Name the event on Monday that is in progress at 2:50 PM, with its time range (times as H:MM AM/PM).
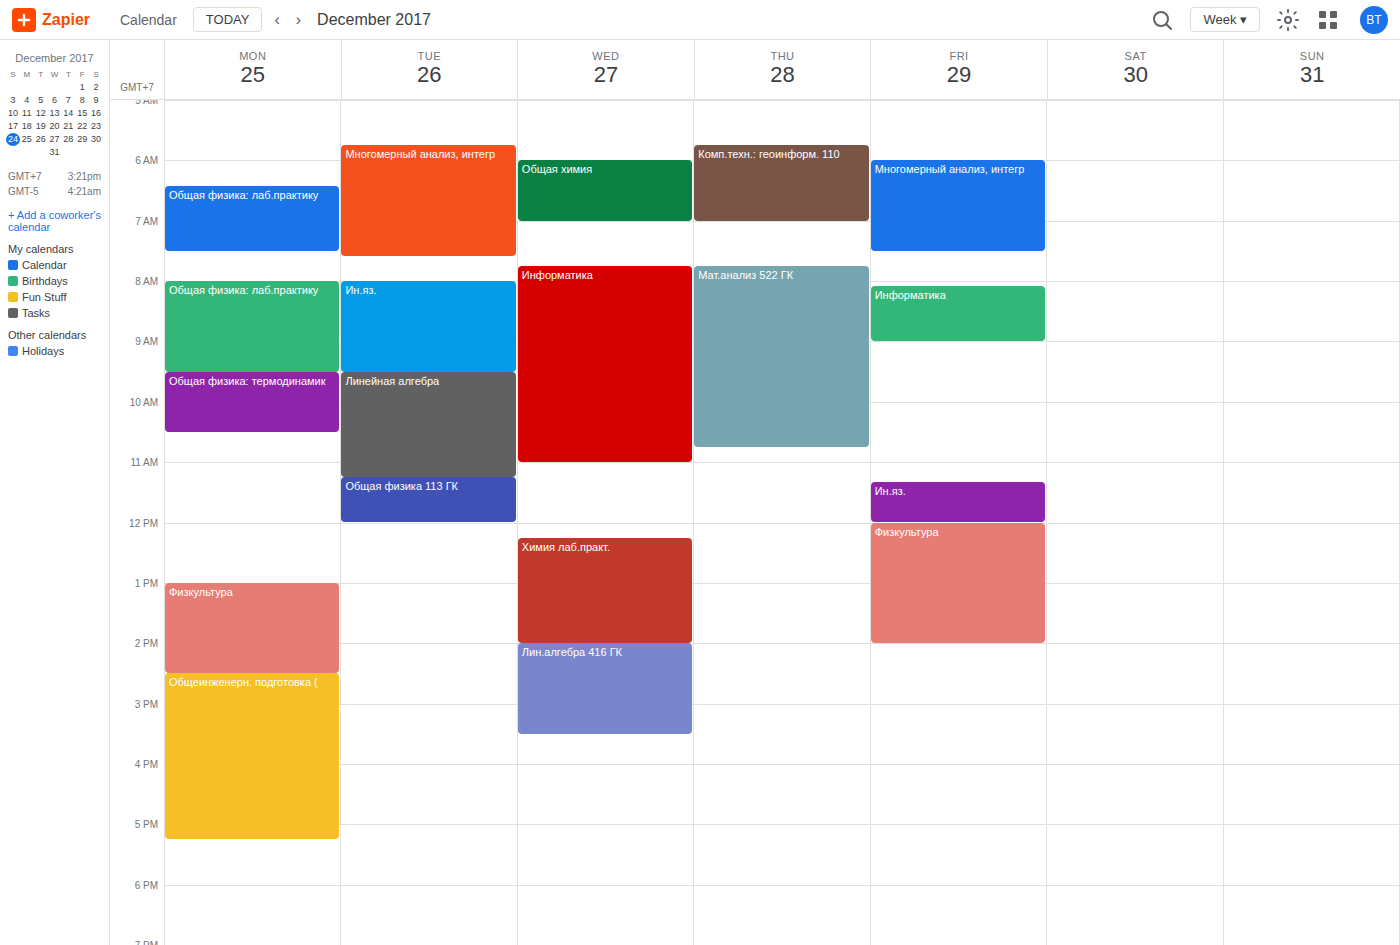
"Общеинженерн. подготовка (", 2:30 PM to 5:15 PM